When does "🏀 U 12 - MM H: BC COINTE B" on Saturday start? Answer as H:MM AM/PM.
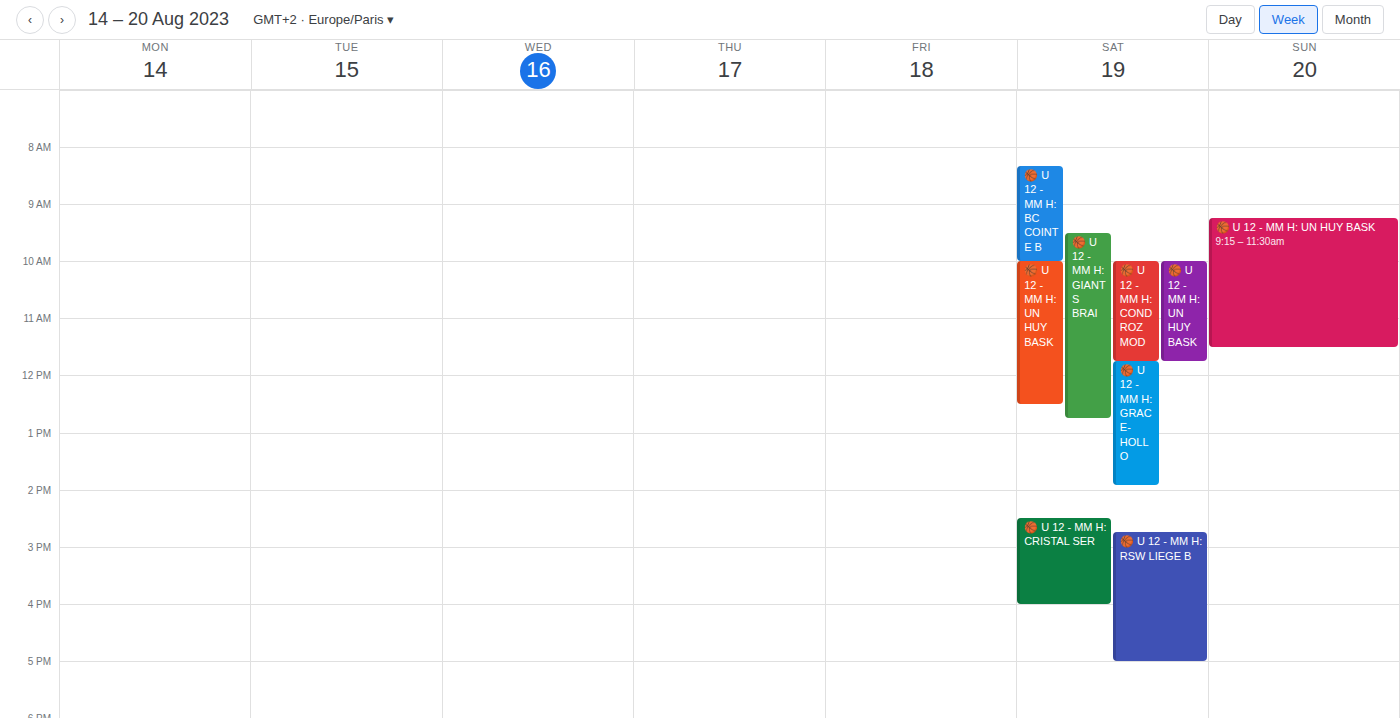
8:20 AM